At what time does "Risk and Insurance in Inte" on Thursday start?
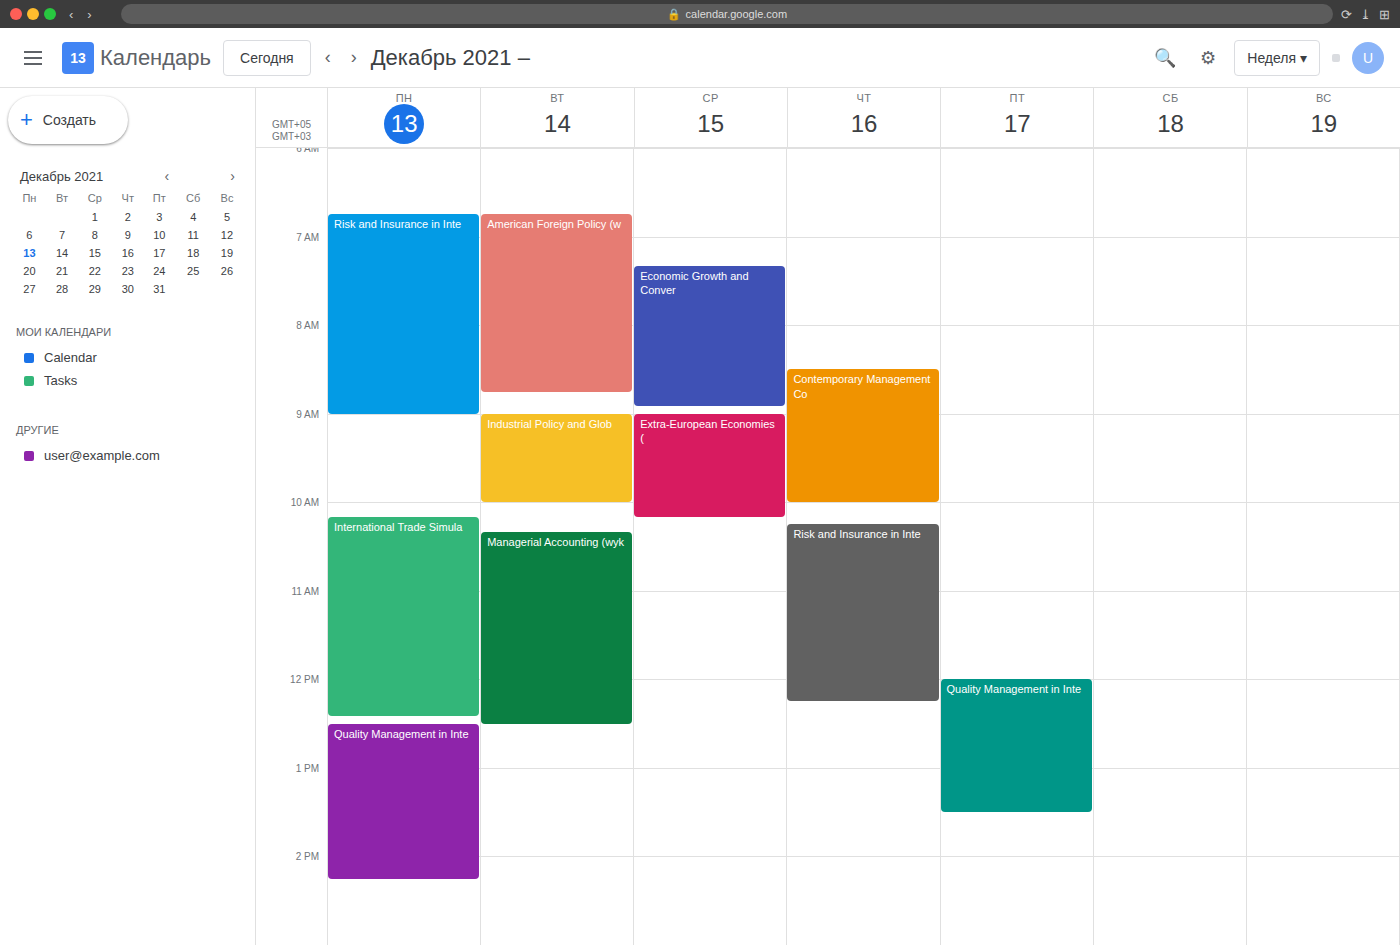
10:15